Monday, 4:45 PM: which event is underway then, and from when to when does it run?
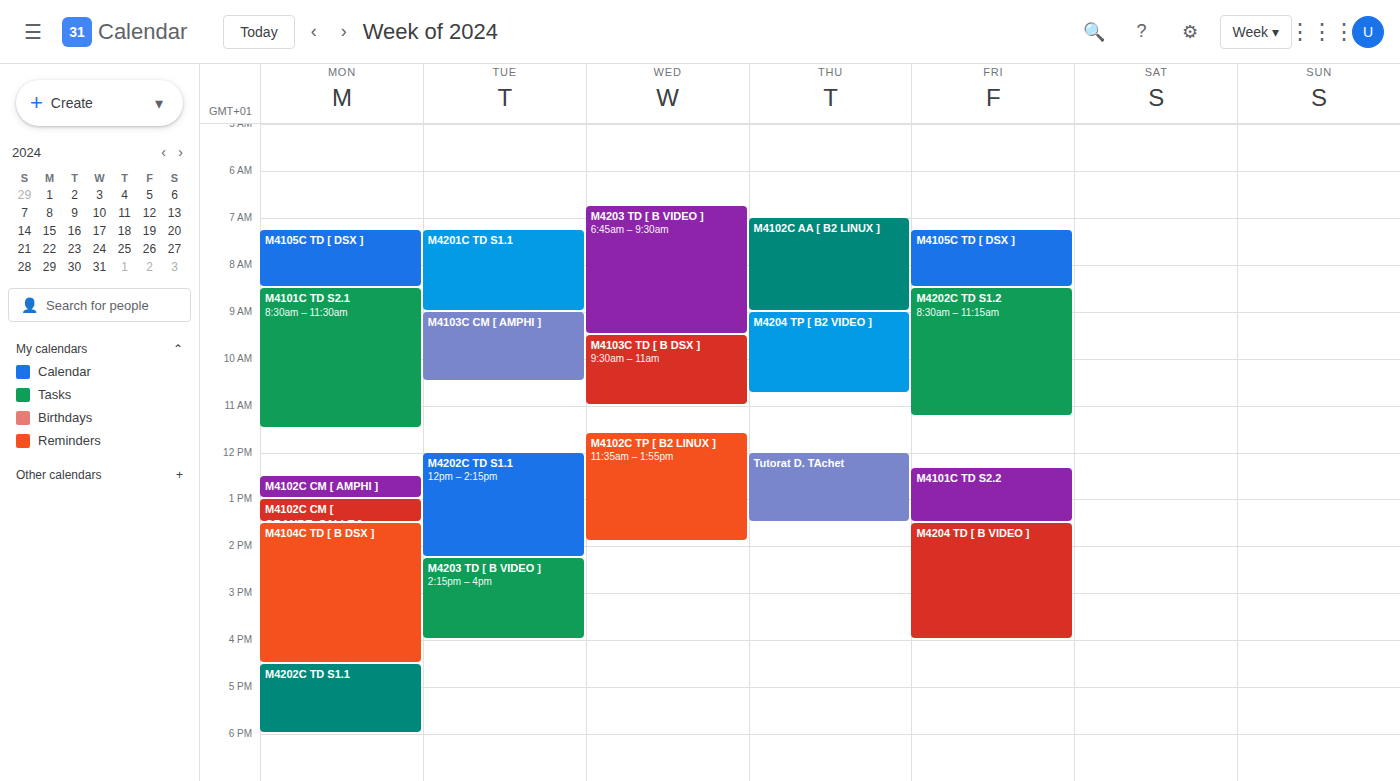
"M4202C TD S1.1", 4:30 PM to 6:00 PM